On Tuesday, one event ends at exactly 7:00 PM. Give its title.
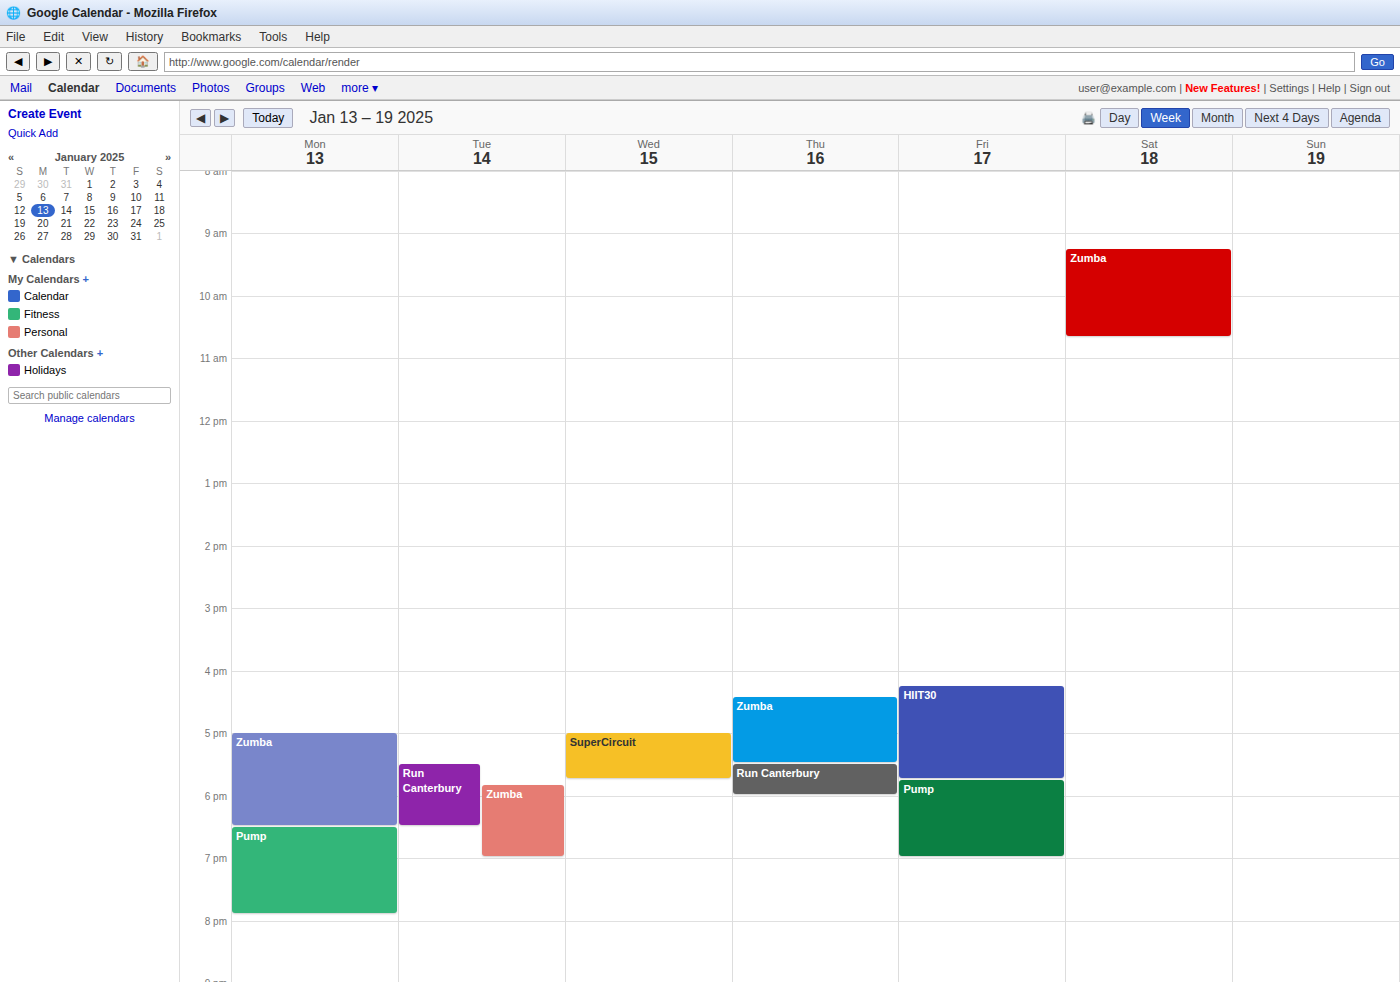
"Zumba"